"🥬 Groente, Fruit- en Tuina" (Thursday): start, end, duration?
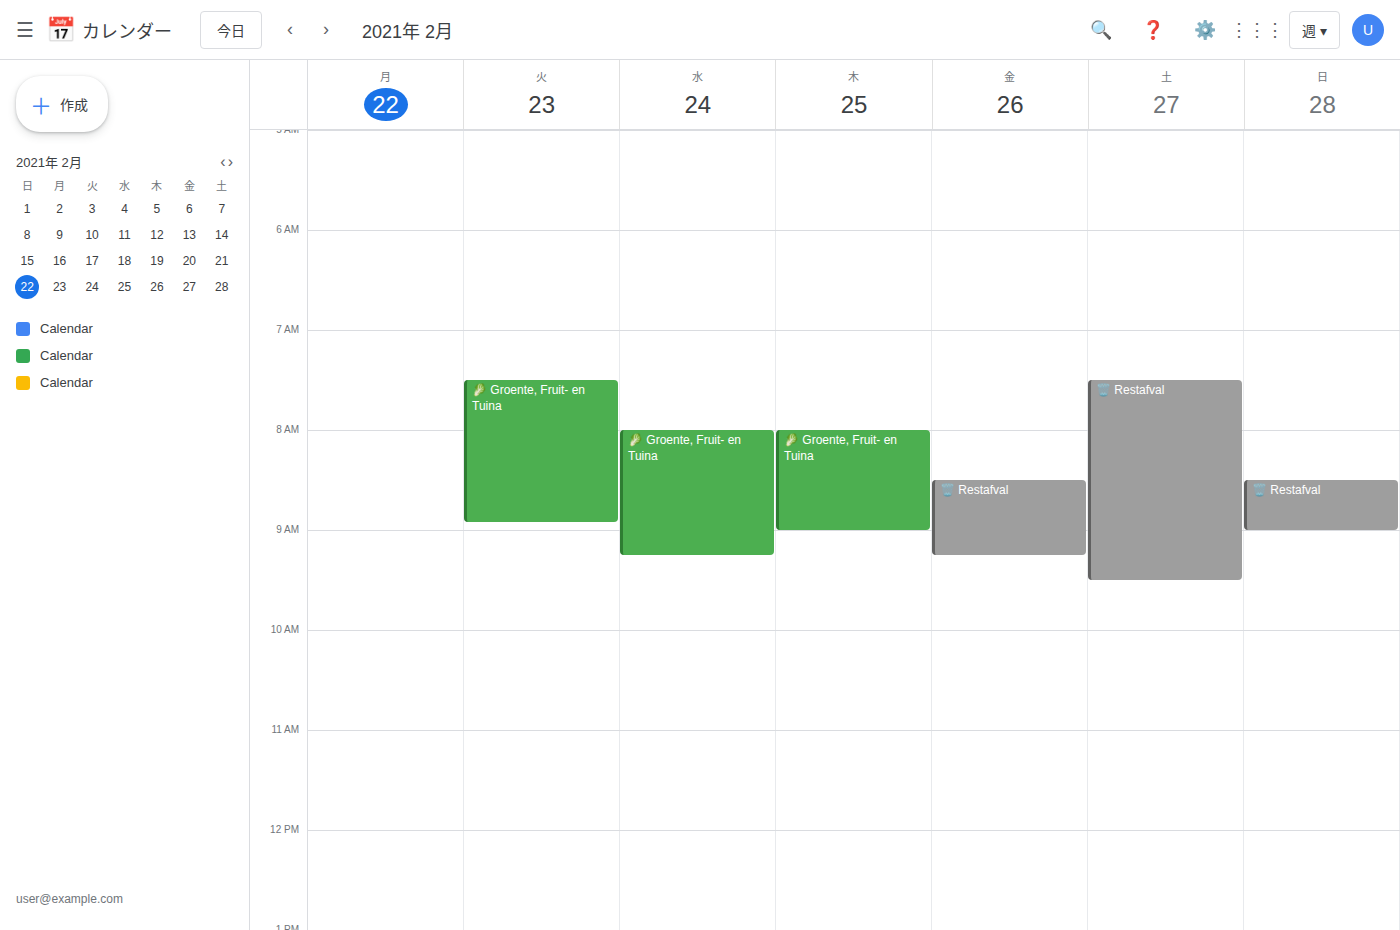
8:00 AM to 9:00 AM, 1 hour